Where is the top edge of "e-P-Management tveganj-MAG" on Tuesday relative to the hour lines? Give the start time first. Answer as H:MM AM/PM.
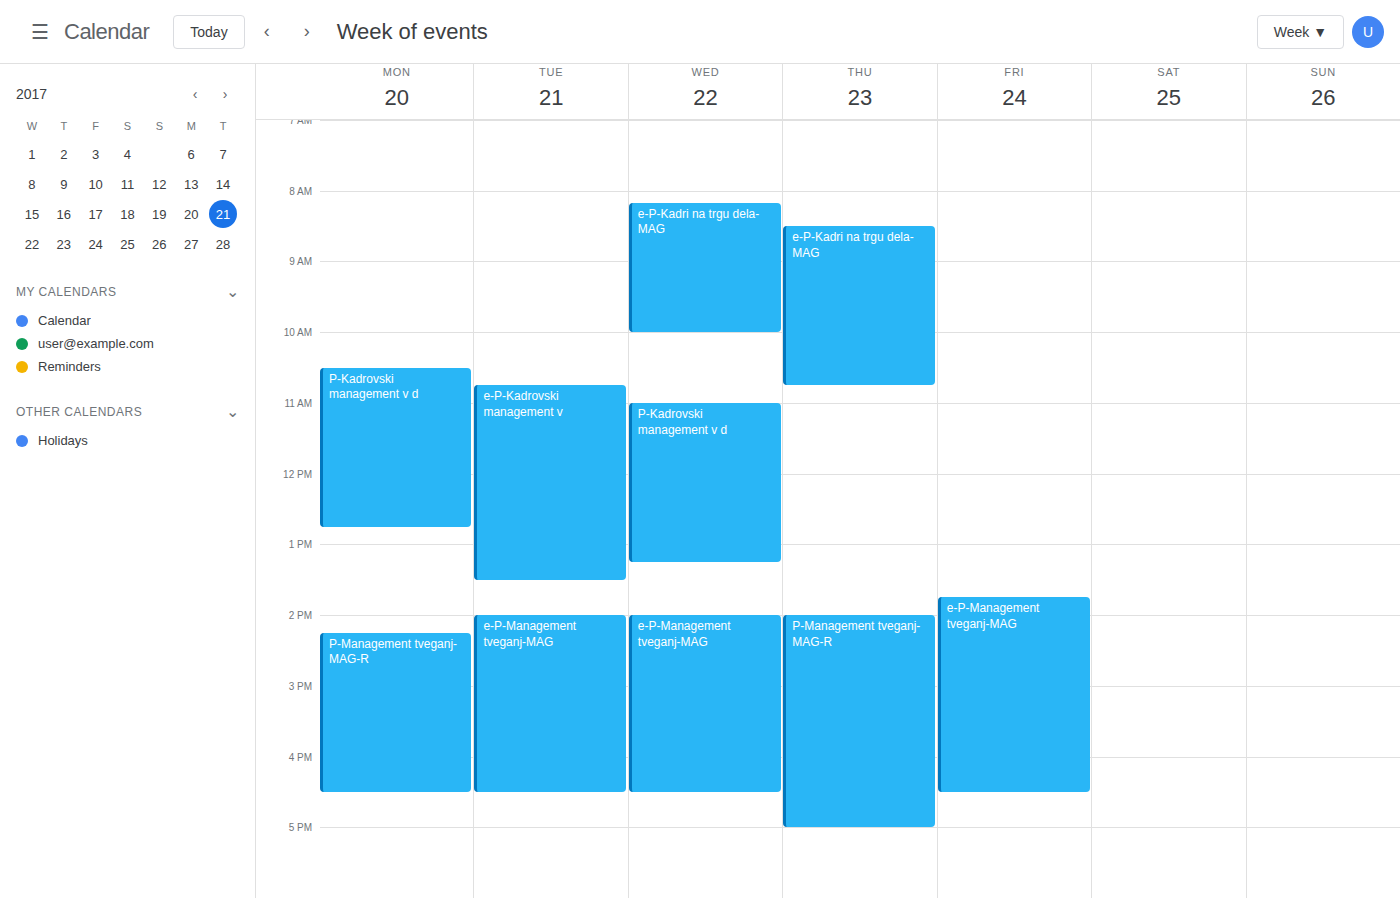
2:00 PM -- exactly on the 2 PM line.